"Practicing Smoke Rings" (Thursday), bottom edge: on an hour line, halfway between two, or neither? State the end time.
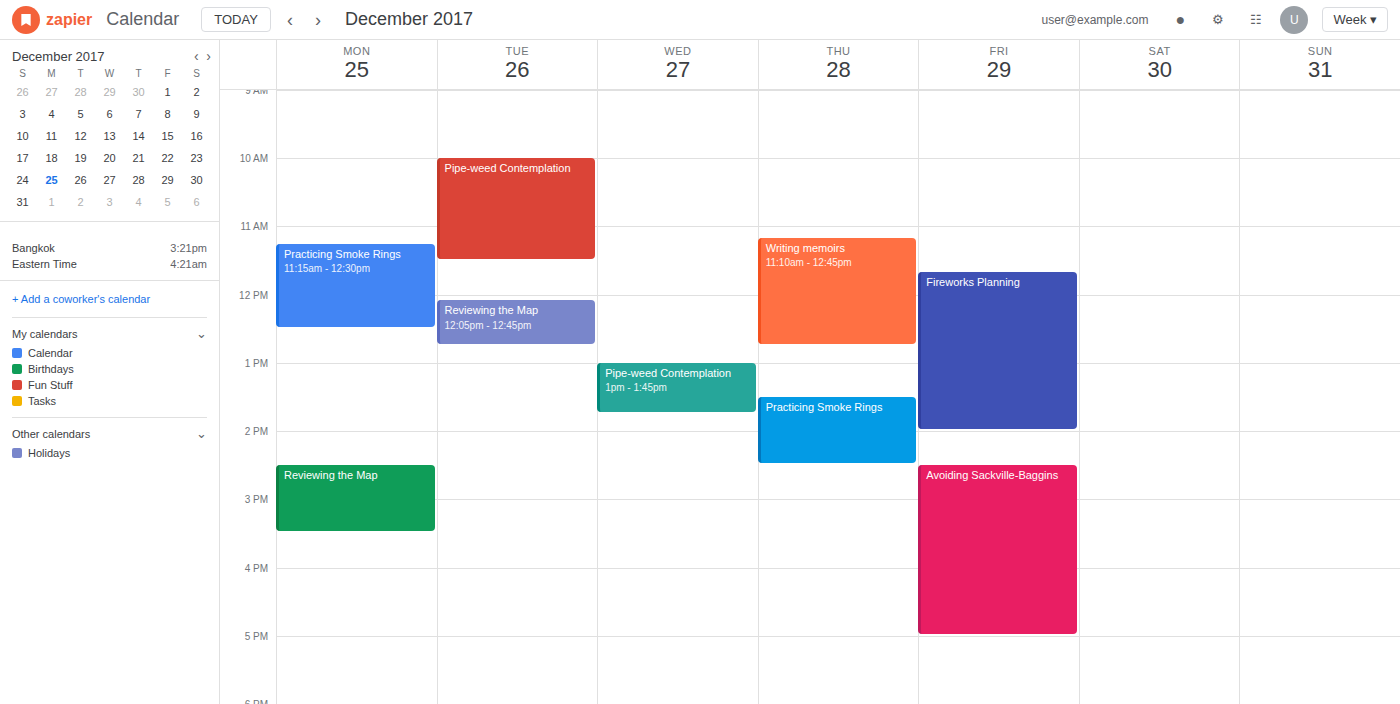
14:30 -- halfway between the 14:00 and 15:00 lines.